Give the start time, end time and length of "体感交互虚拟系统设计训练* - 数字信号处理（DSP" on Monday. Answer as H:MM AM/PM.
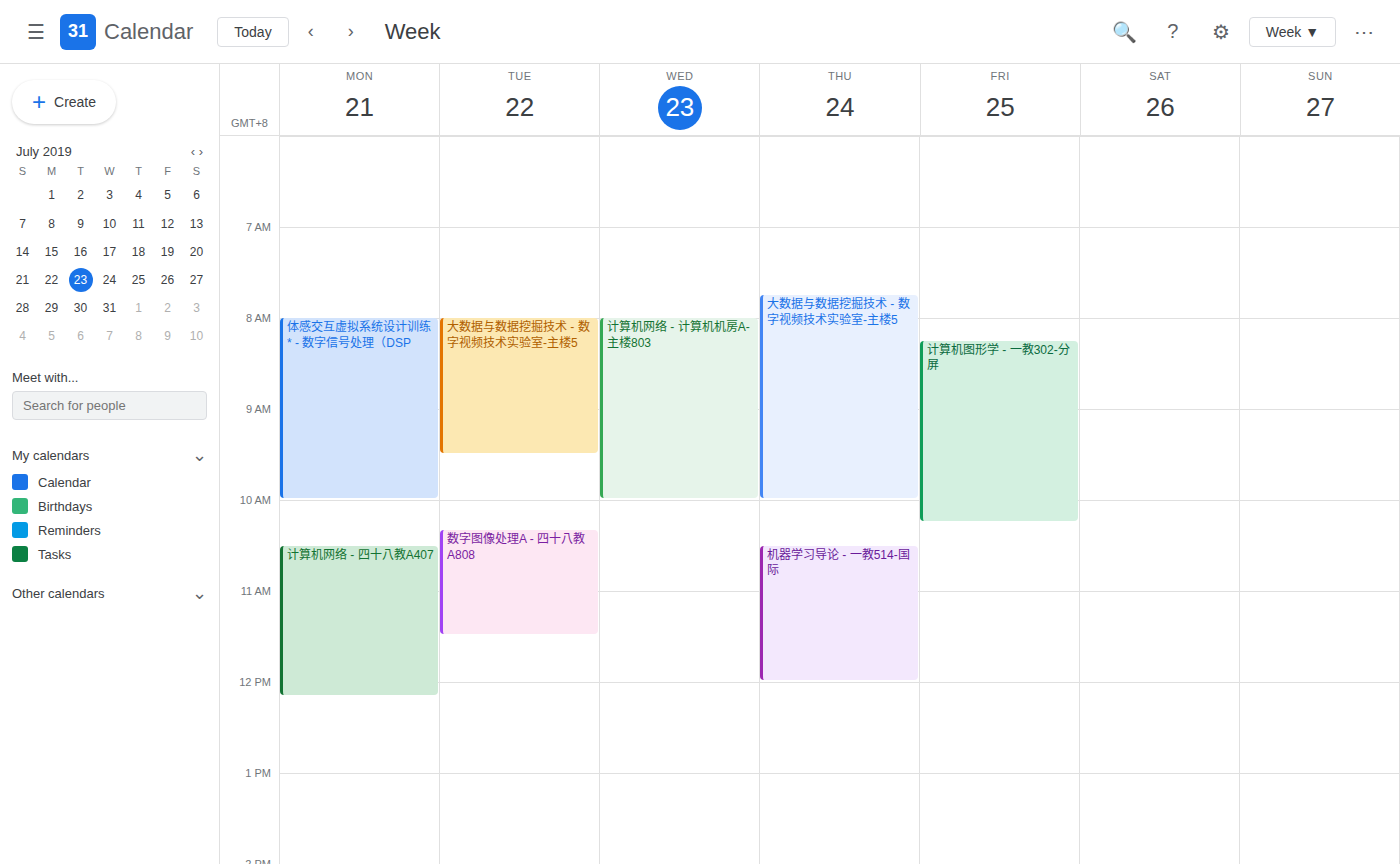
8:00 AM to 10:00 AM, 2 hours